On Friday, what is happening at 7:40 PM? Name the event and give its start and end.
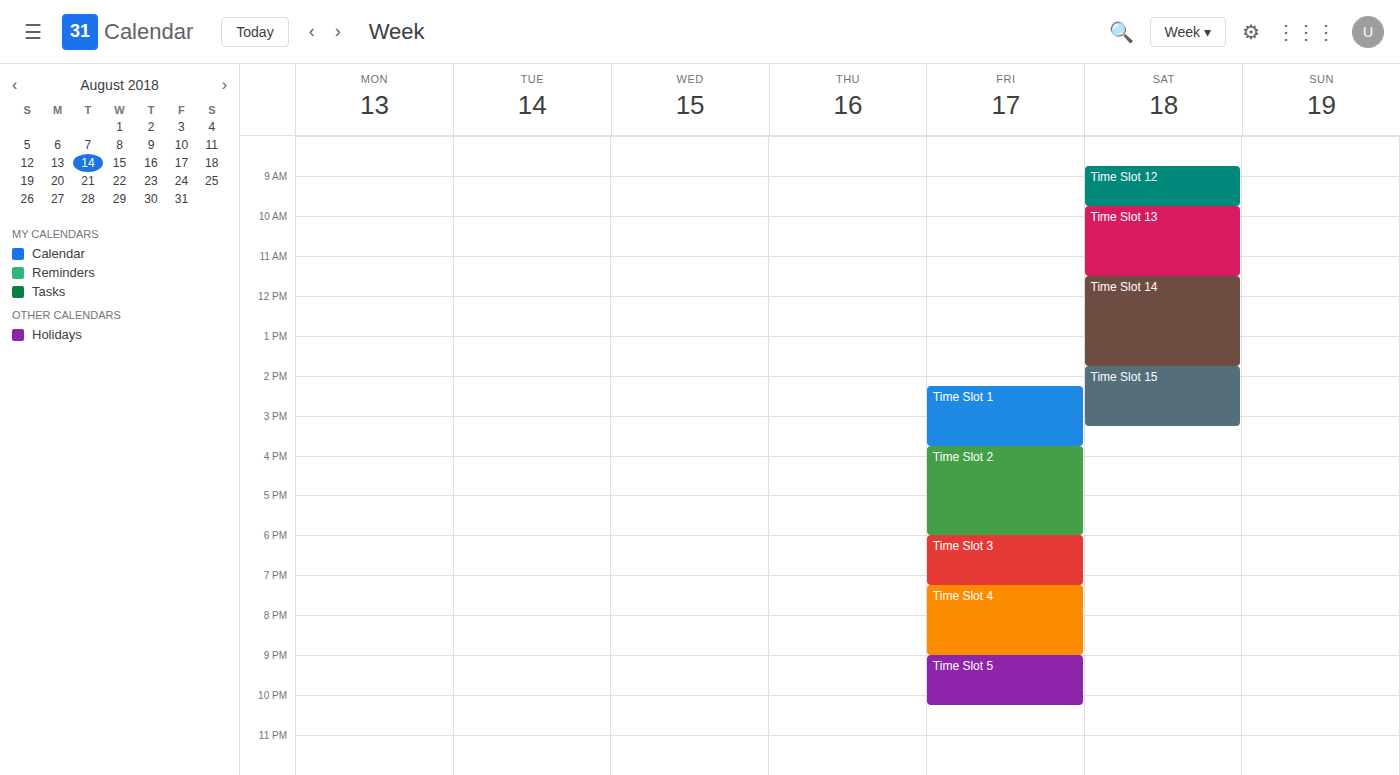
"Time Slot 4", 7:15 PM to 9:00 PM